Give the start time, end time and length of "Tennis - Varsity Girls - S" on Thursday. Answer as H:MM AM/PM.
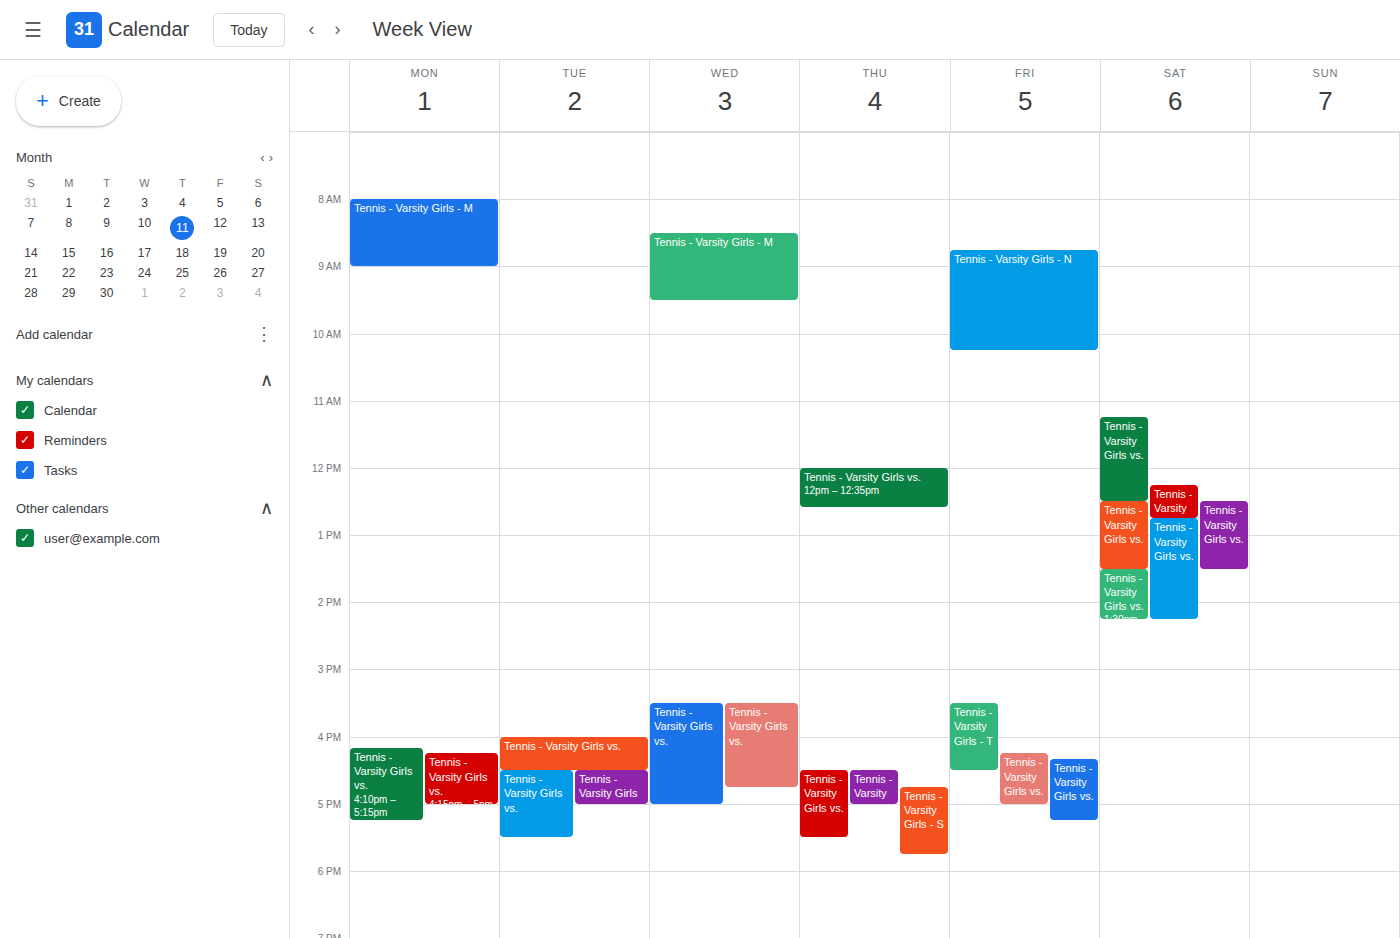
4:45 PM to 5:45 PM, 1 hour